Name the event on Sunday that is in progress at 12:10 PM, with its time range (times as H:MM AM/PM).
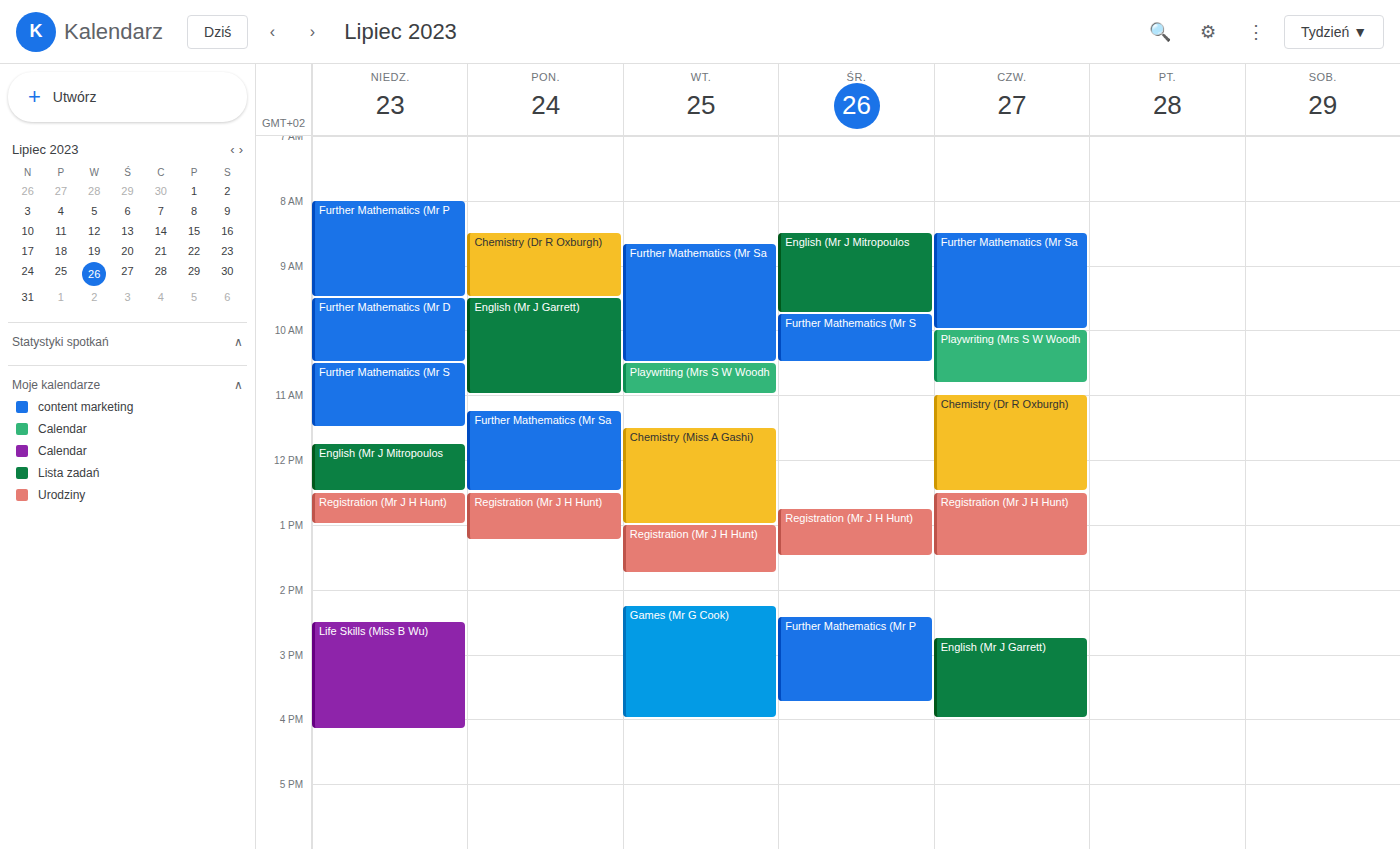
"English (Mr J Mitropoulos", 11:45 AM to 12:30 PM